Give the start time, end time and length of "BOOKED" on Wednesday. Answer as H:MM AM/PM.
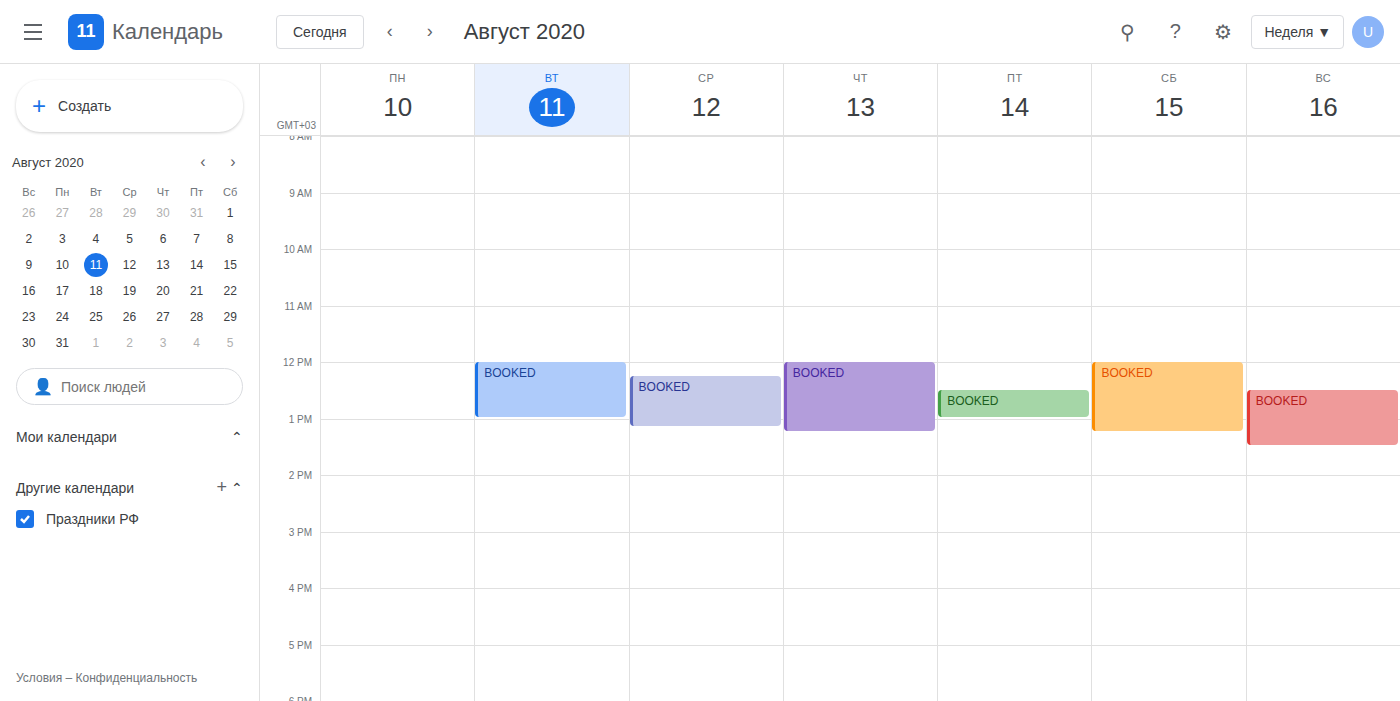
12:15 PM to 1:10 PM, 55 minutes